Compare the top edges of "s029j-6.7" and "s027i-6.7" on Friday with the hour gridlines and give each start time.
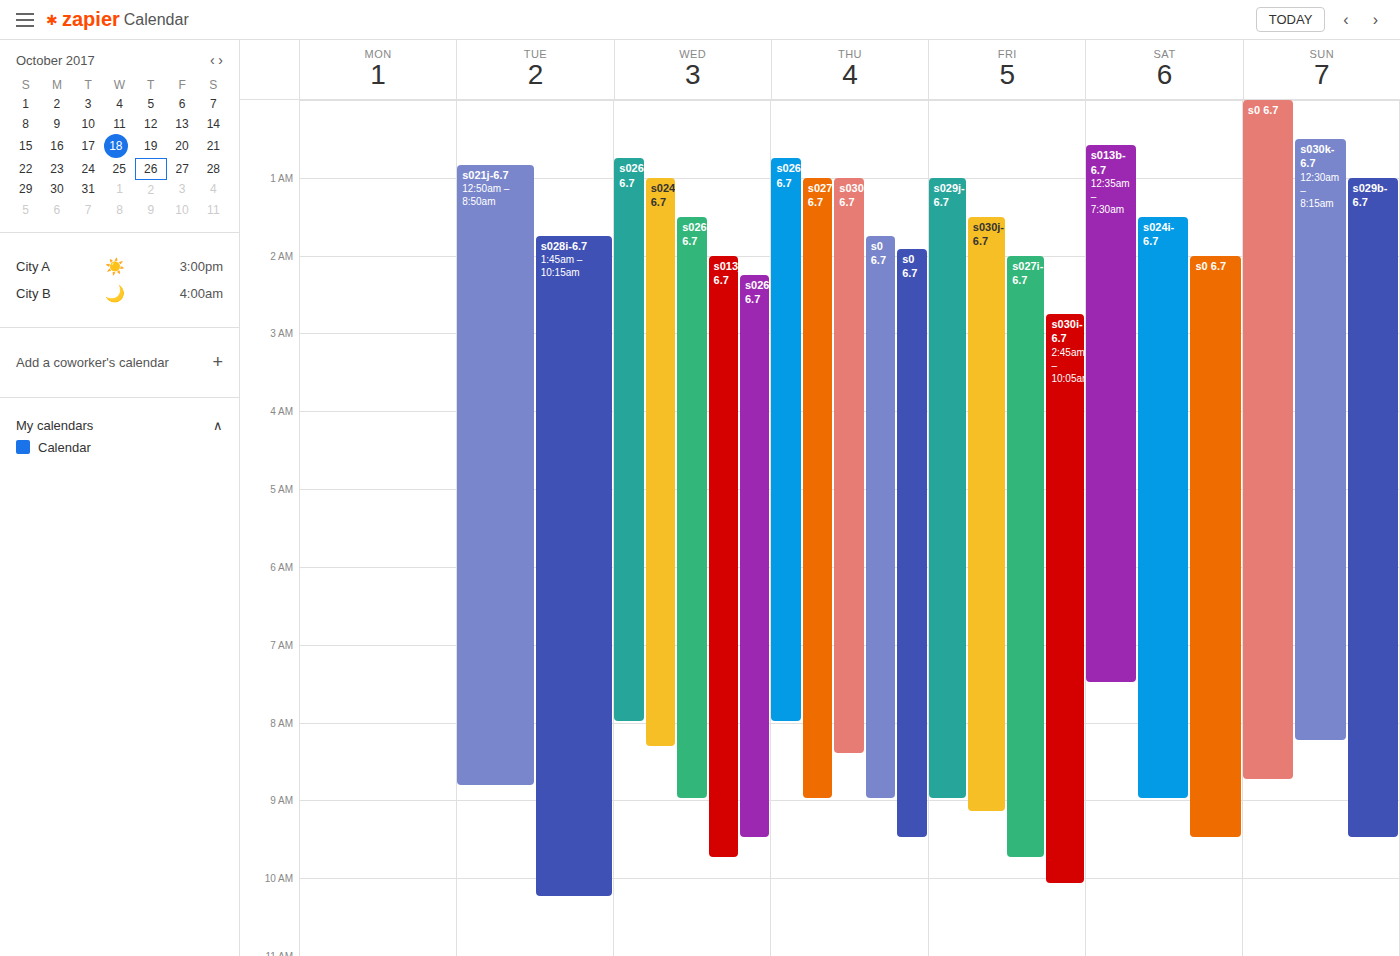
"s029j-6.7": 1:00 AM, exactly on the 1 AM line. "s027i-6.7": 2:00 AM, exactly on the 2 AM line.